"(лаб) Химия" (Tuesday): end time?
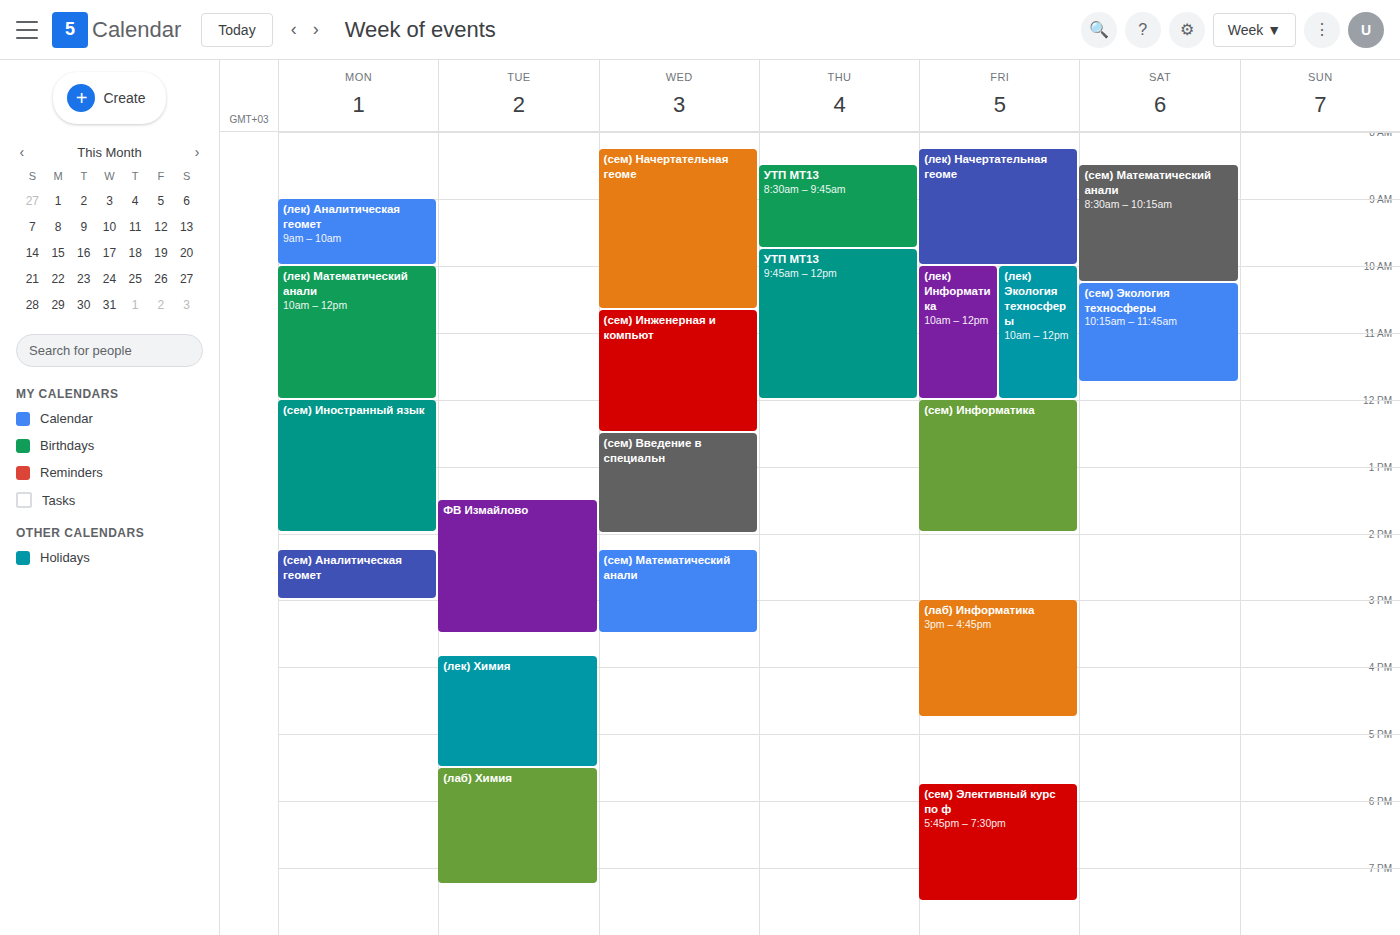
19:15